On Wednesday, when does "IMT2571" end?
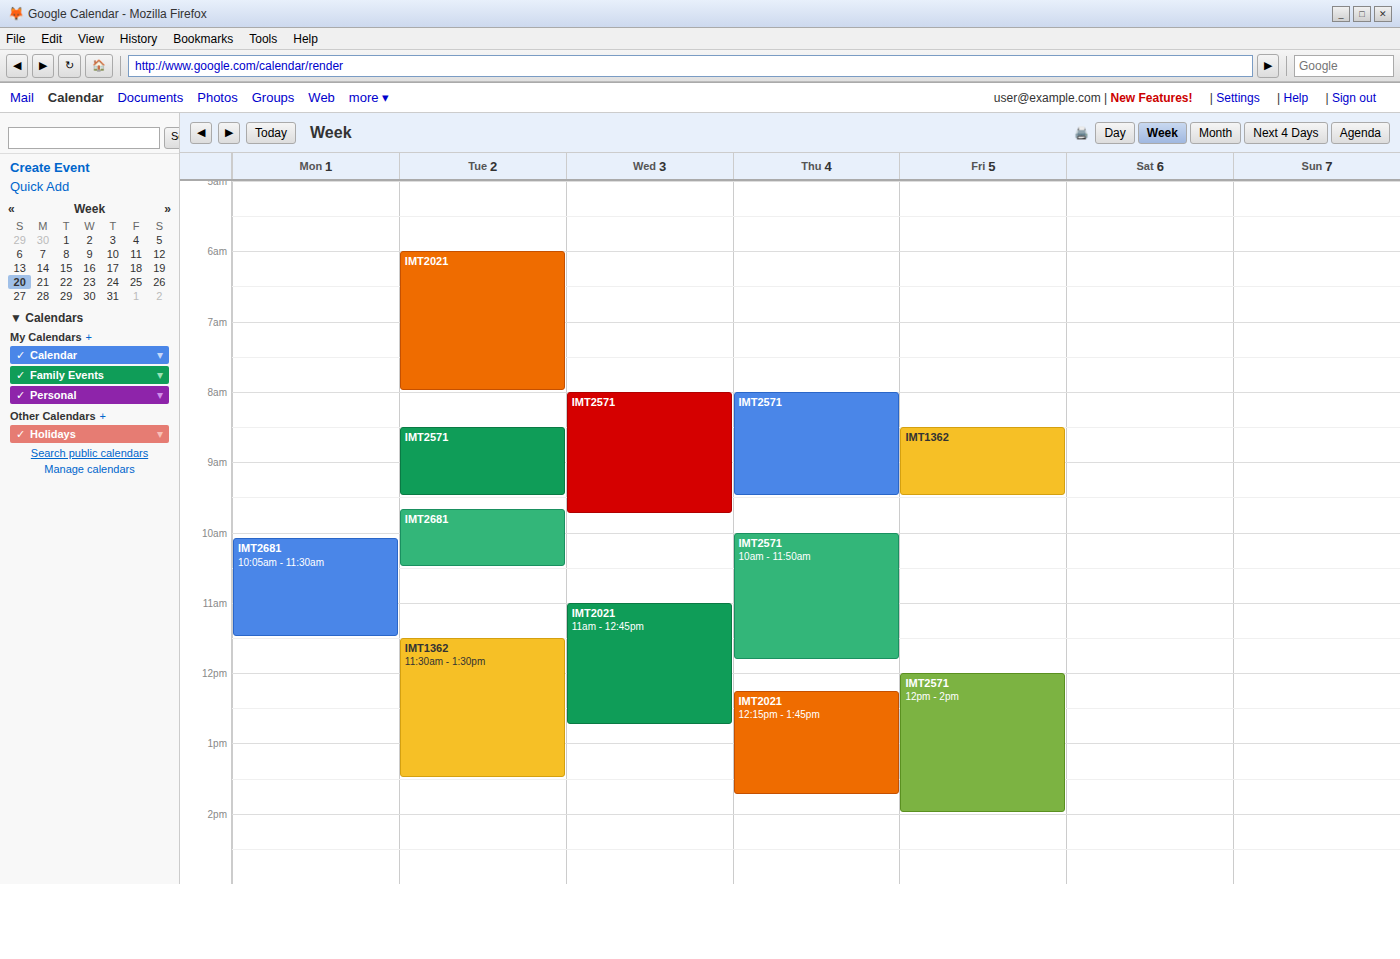
9:45 AM